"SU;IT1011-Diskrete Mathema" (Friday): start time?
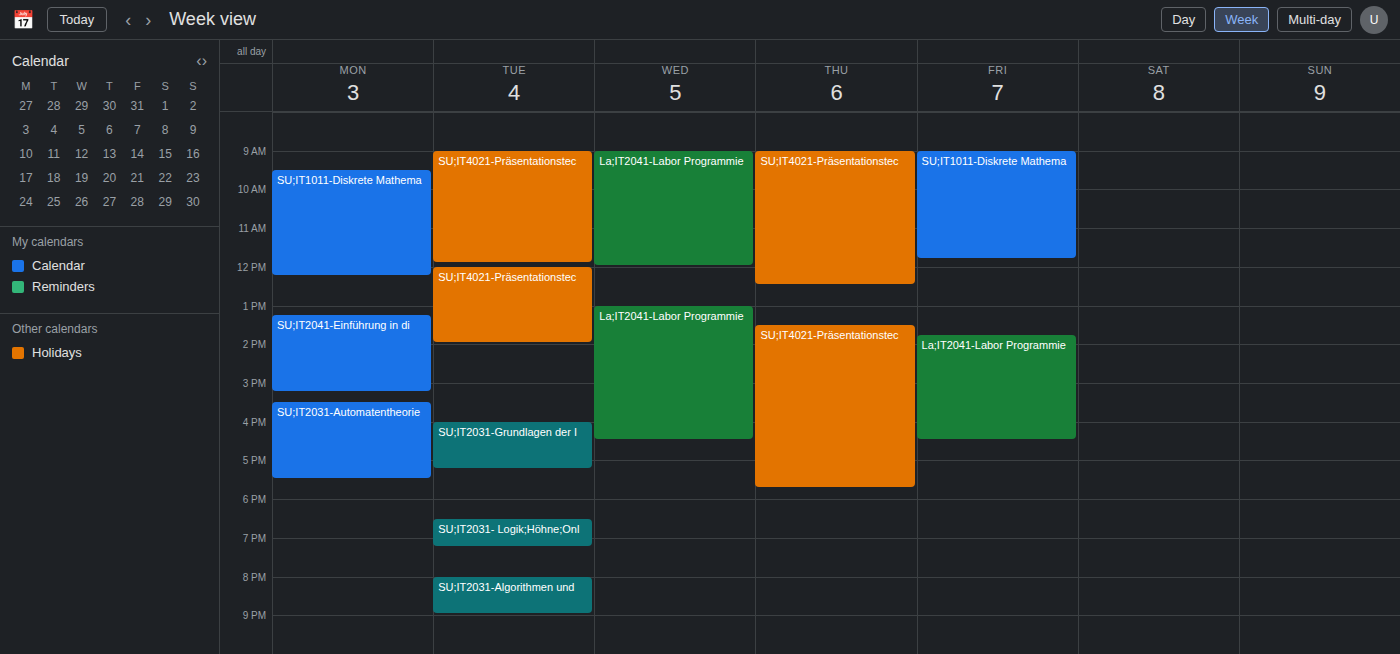
9:00 AM